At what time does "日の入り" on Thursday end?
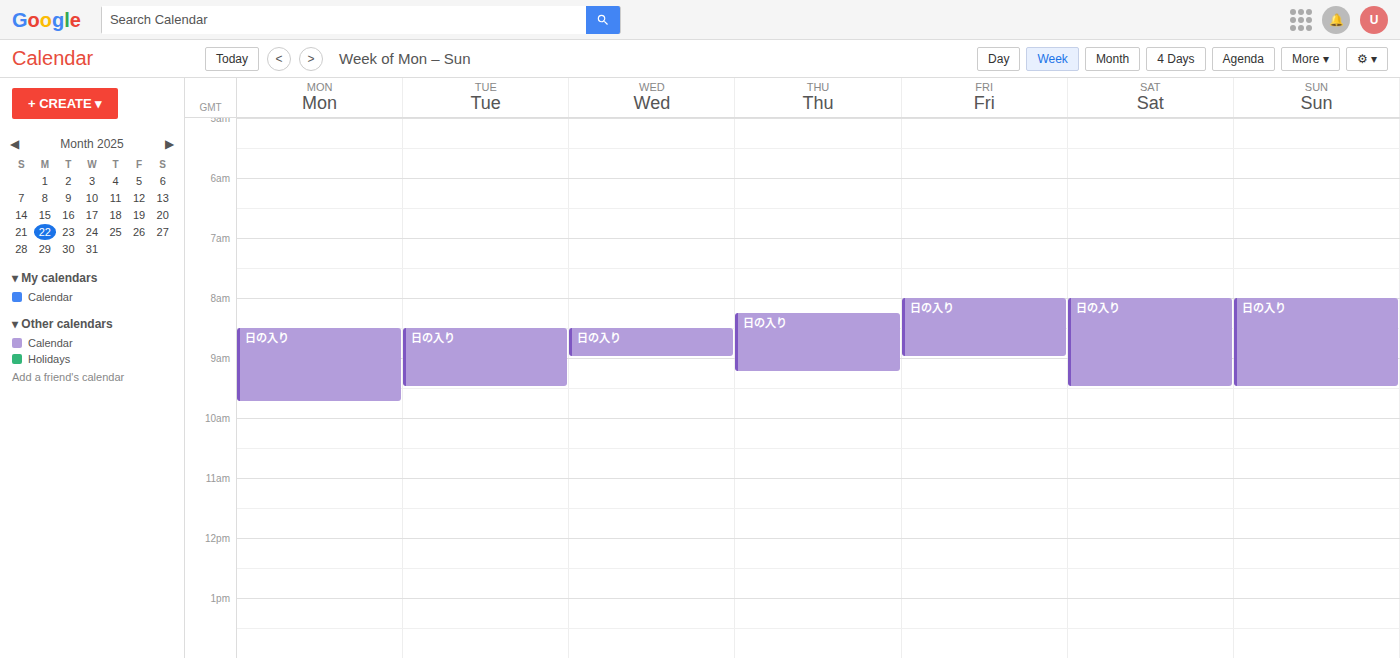
9:15 AM